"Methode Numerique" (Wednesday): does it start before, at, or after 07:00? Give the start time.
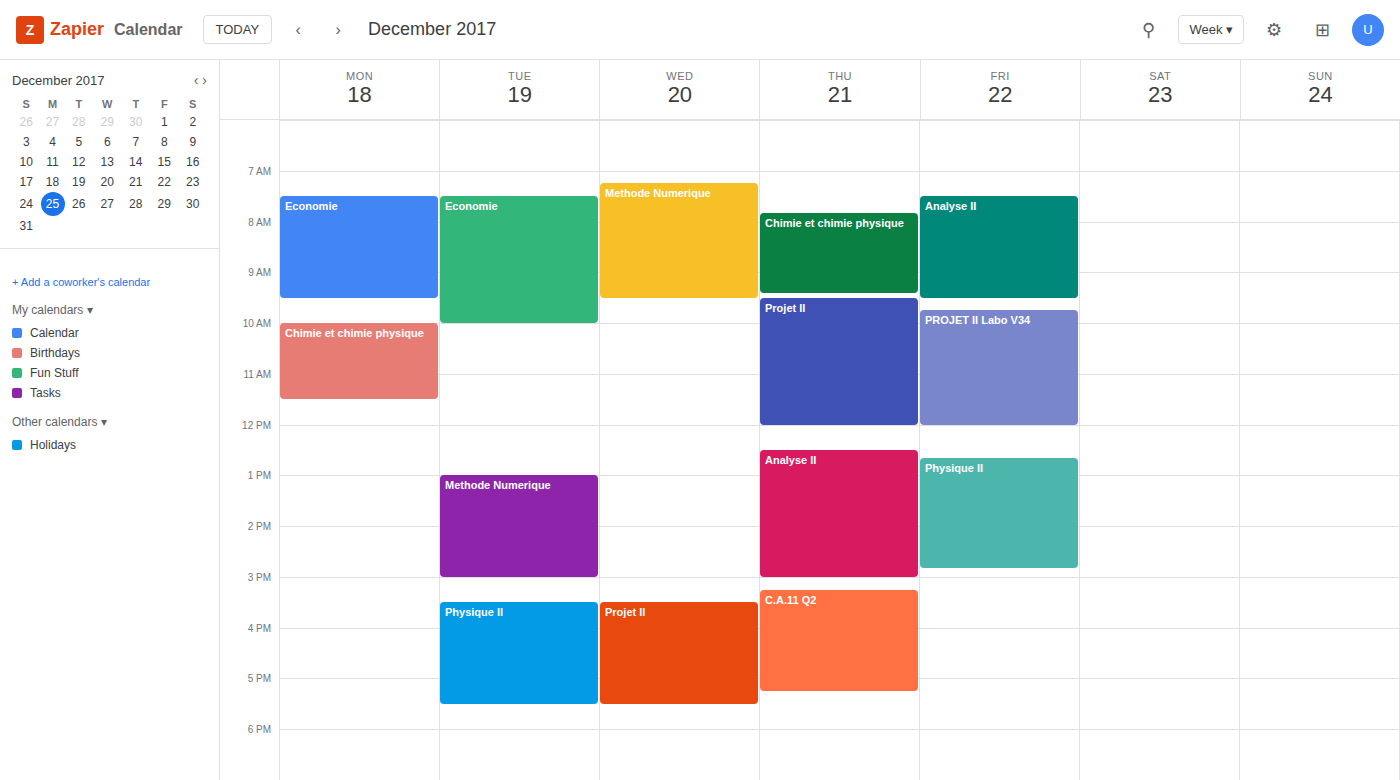
07:15 -- after 07:00, 15 minutes below the 07:00 line.